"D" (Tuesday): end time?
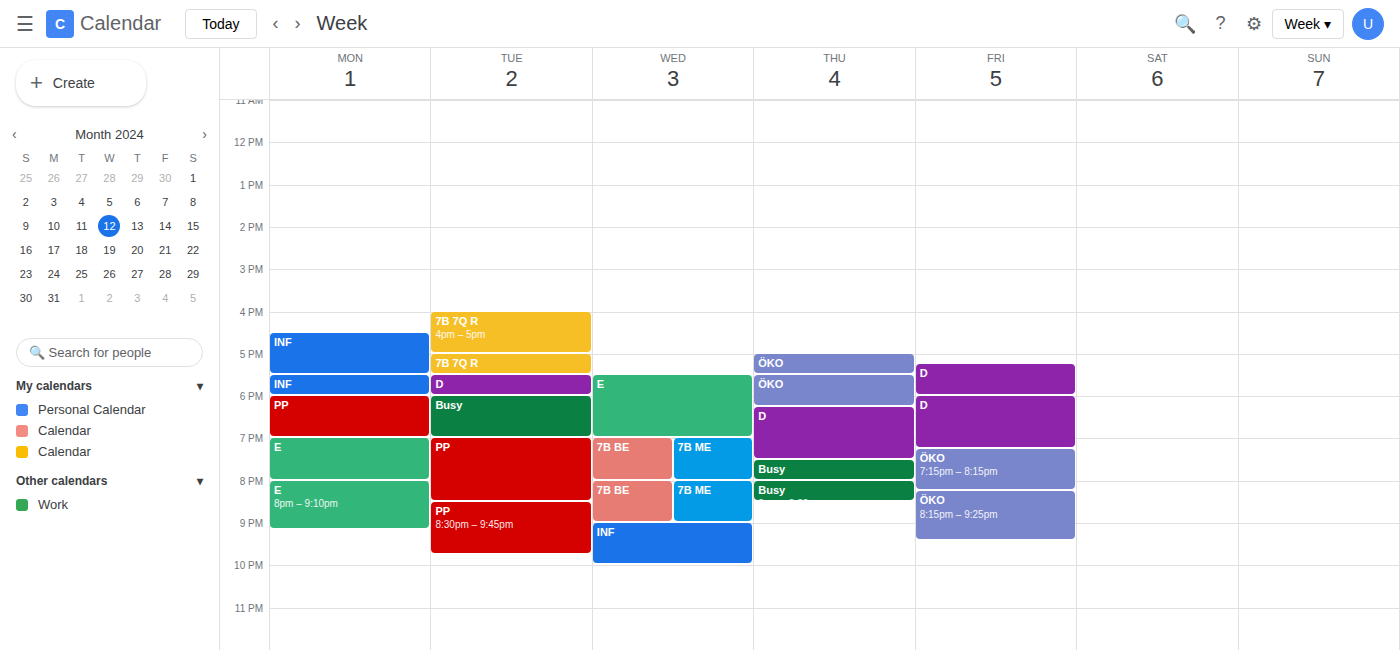
6:00 PM